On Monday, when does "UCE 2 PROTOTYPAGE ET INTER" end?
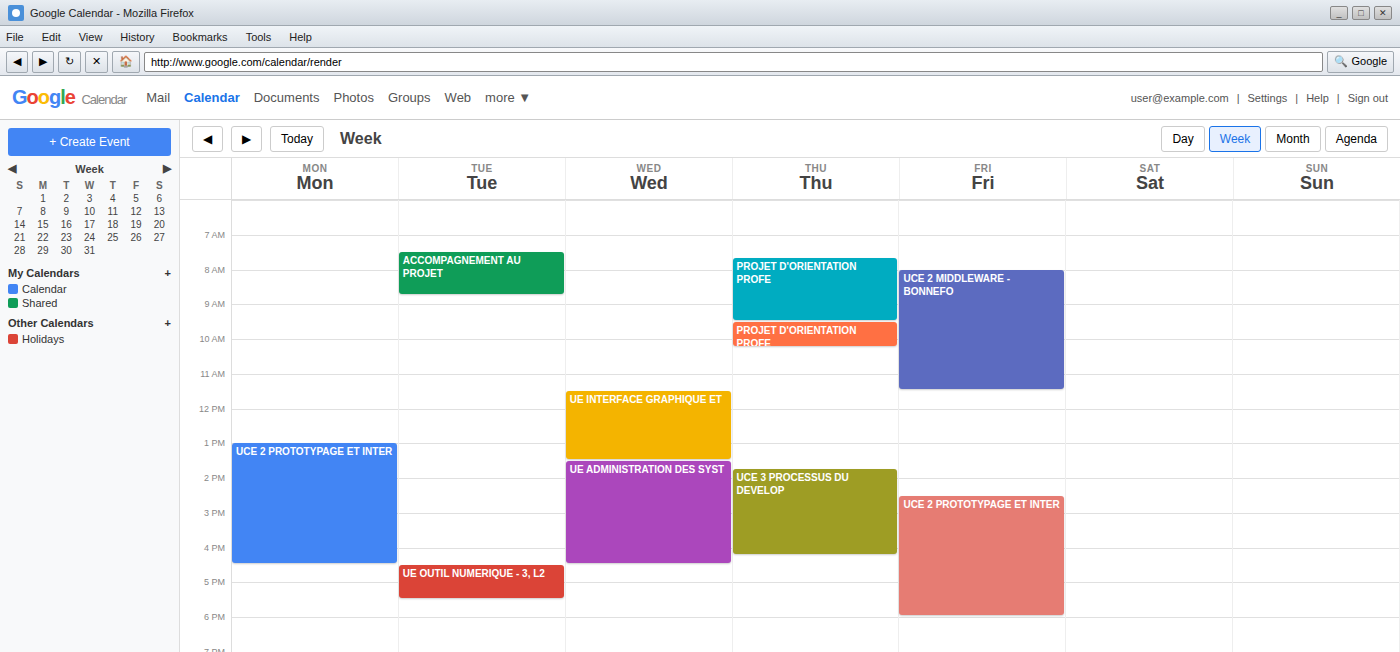
4:30 PM